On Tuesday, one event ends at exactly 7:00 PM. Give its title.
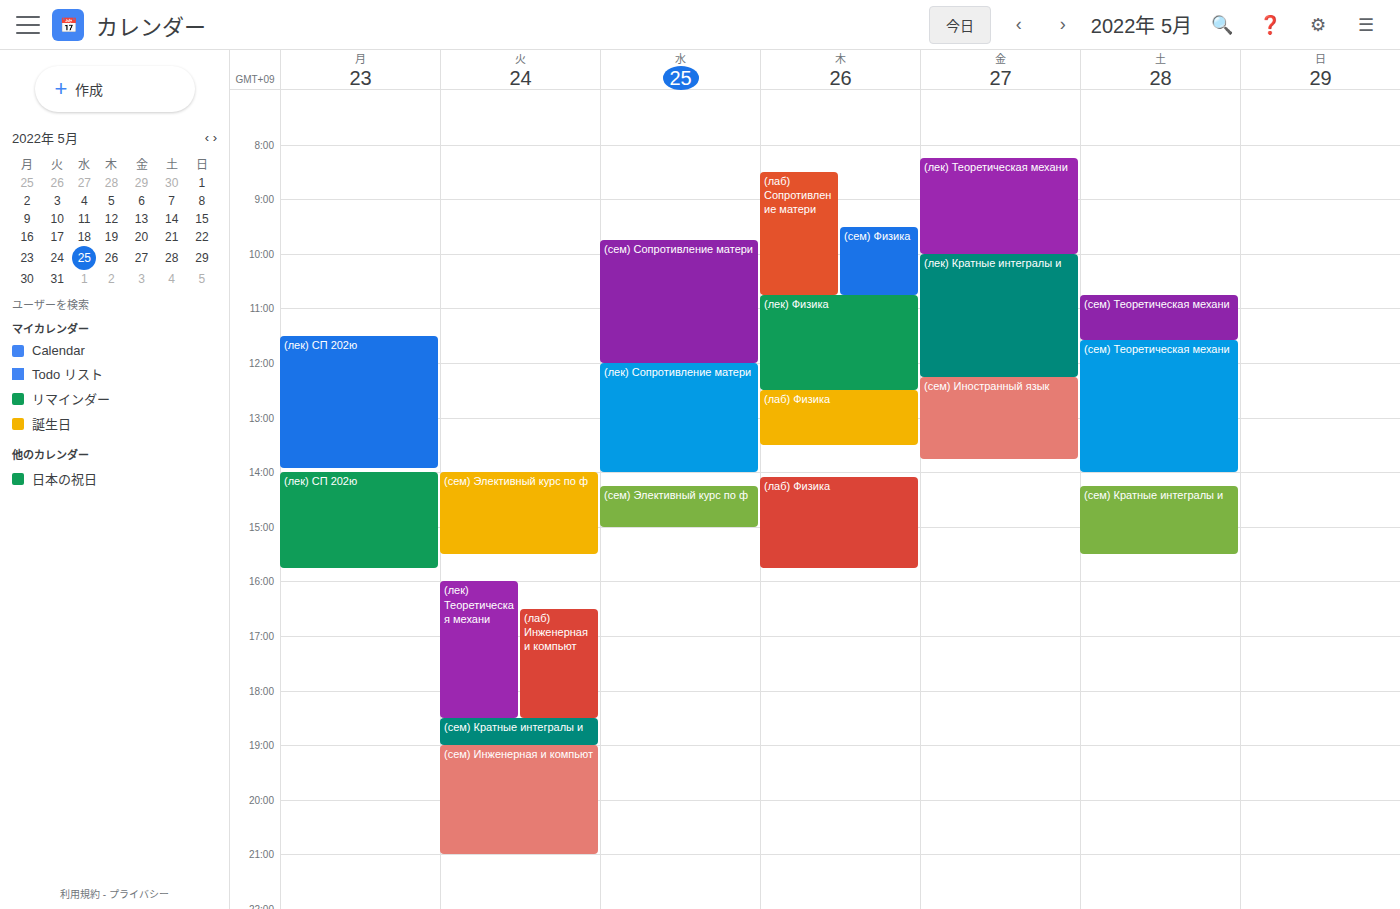
"(сем) Кратные интегралы и"